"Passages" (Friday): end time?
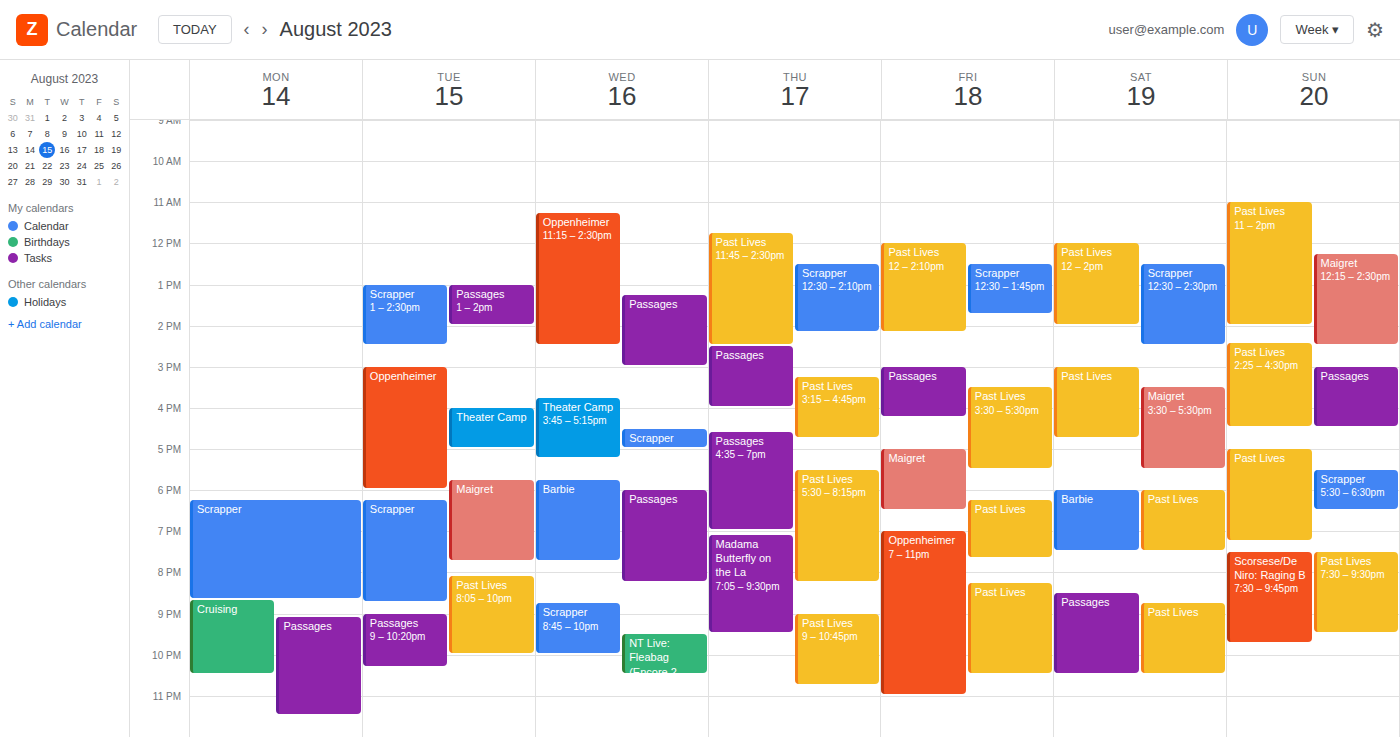
16:15